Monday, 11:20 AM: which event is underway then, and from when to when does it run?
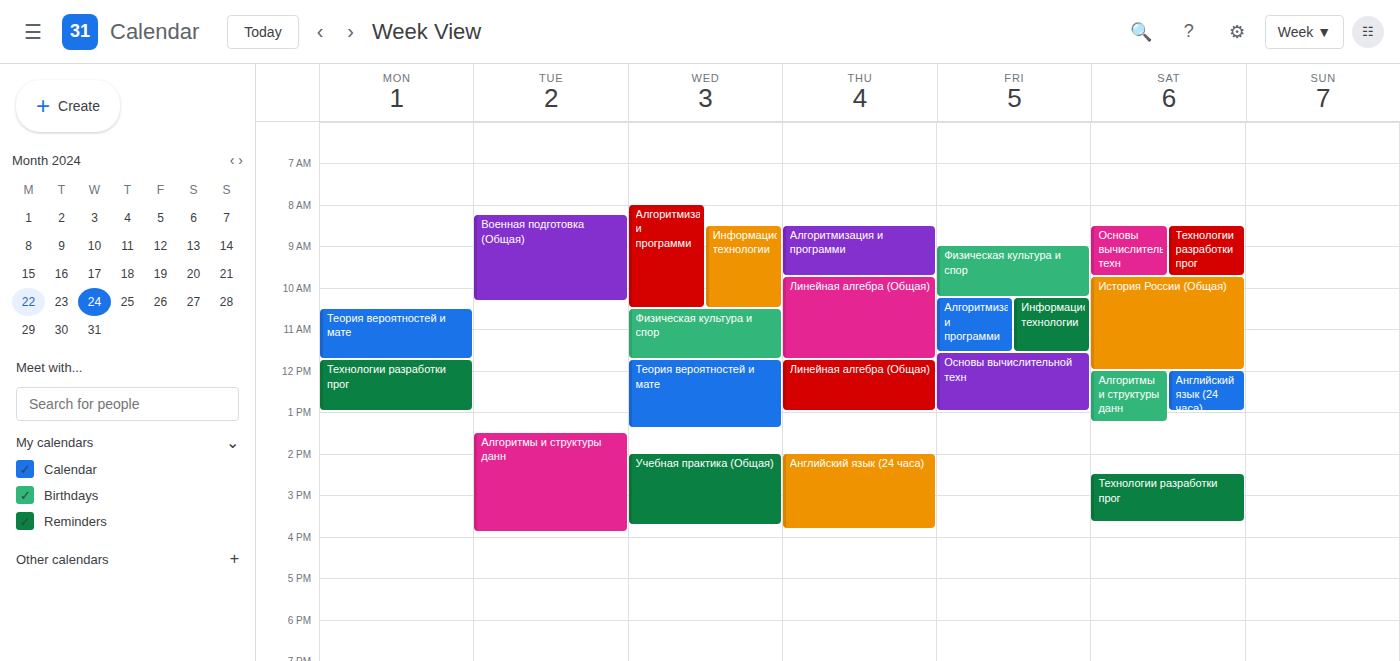
"Теория вероятностей и мате", 10:30 AM to 11:45 AM